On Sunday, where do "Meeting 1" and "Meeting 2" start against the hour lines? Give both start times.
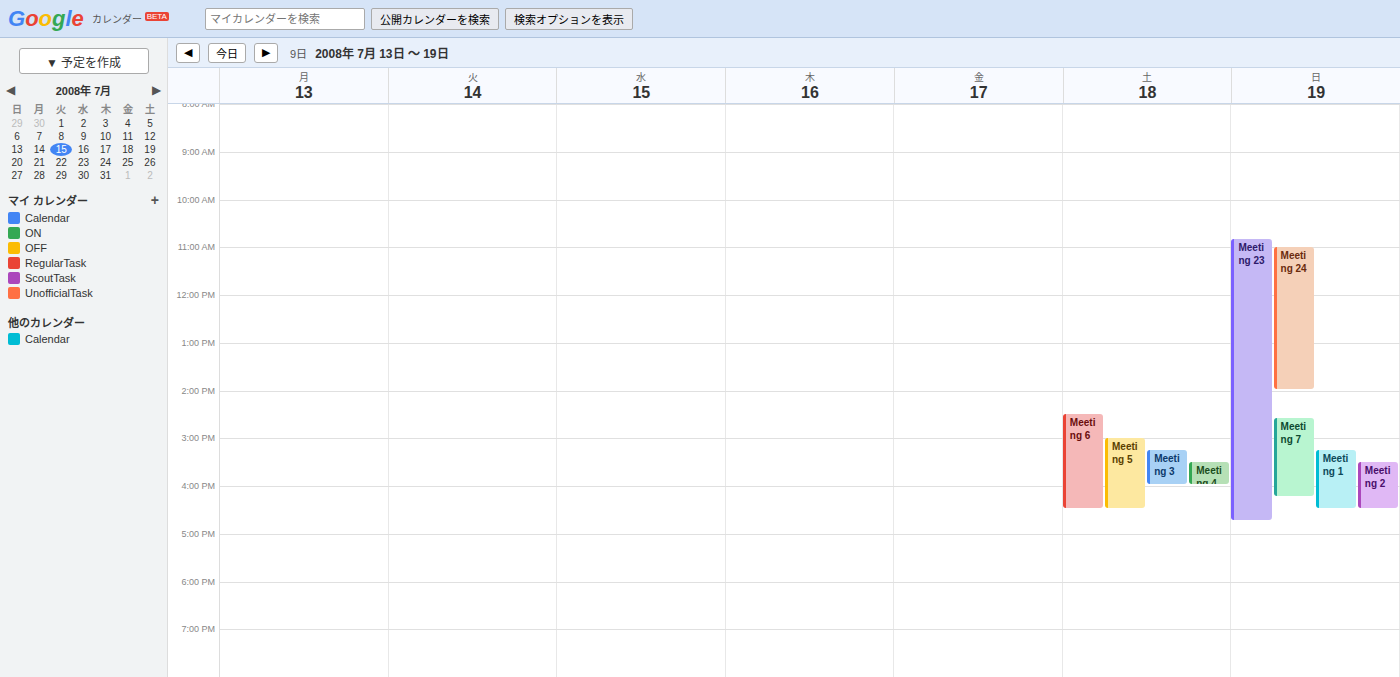
"Meeting 1": 3:15 PM, neither: a quarter of the way from the 3 PM line to the 4 PM line. "Meeting 2": 3:30 PM, halfway between the 3 PM and 4 PM lines.